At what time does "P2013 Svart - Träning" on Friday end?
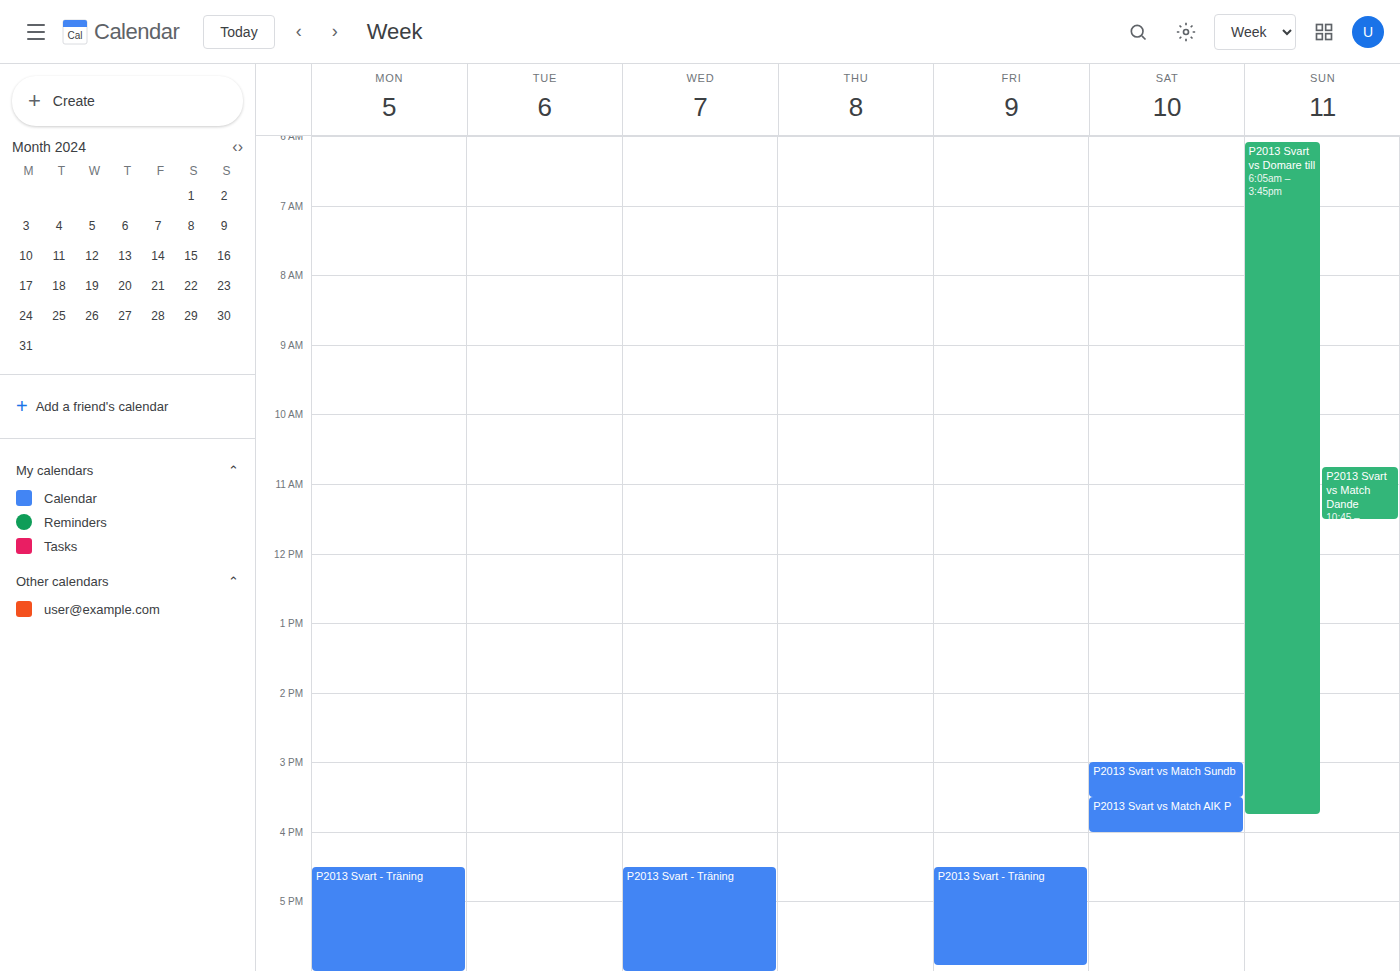
5:55 PM